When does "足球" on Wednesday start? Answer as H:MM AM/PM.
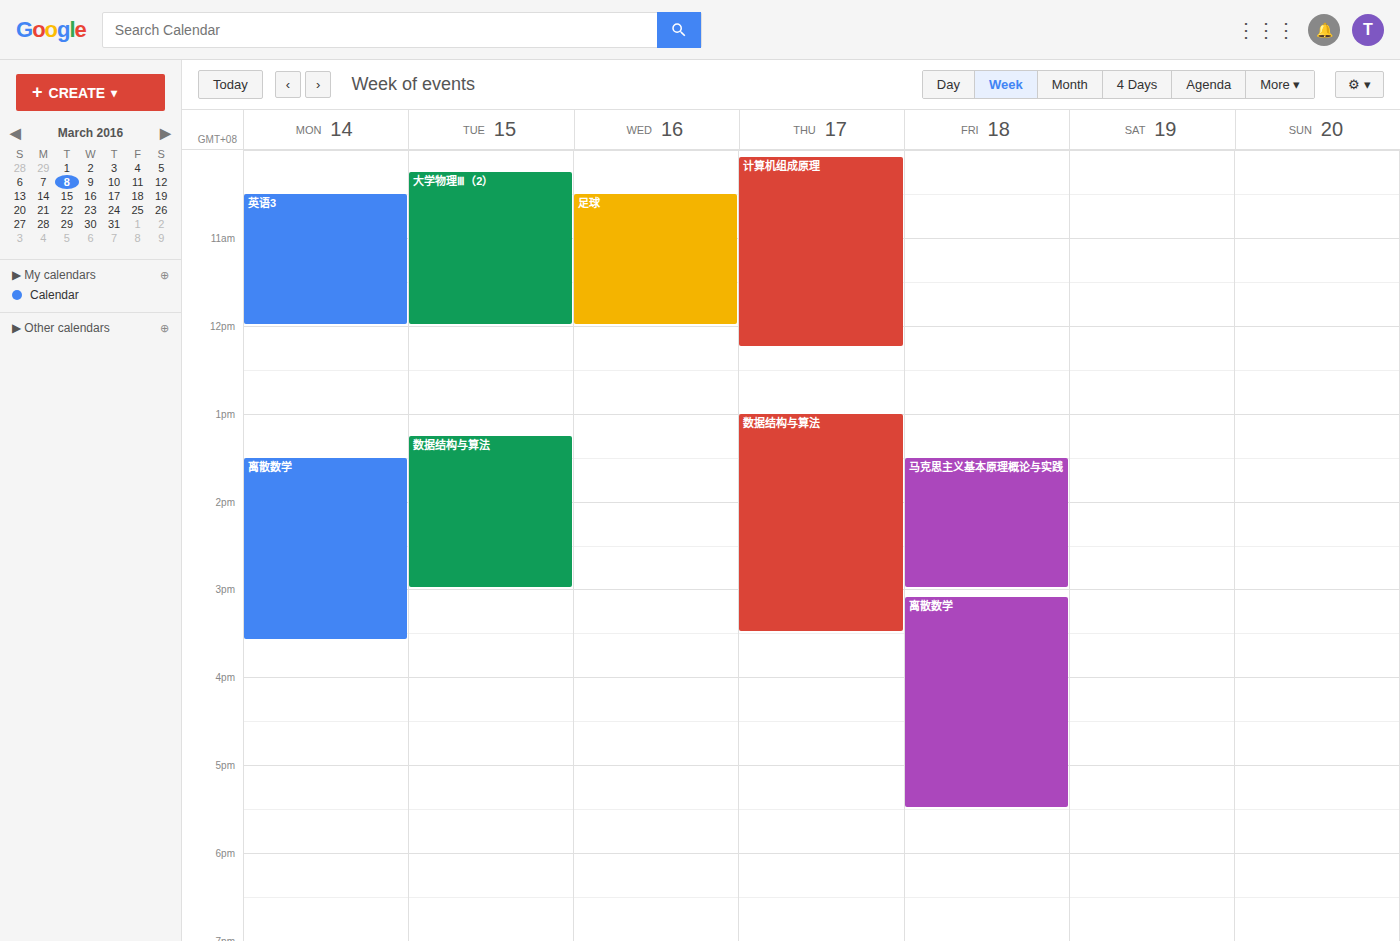
10:30 AM